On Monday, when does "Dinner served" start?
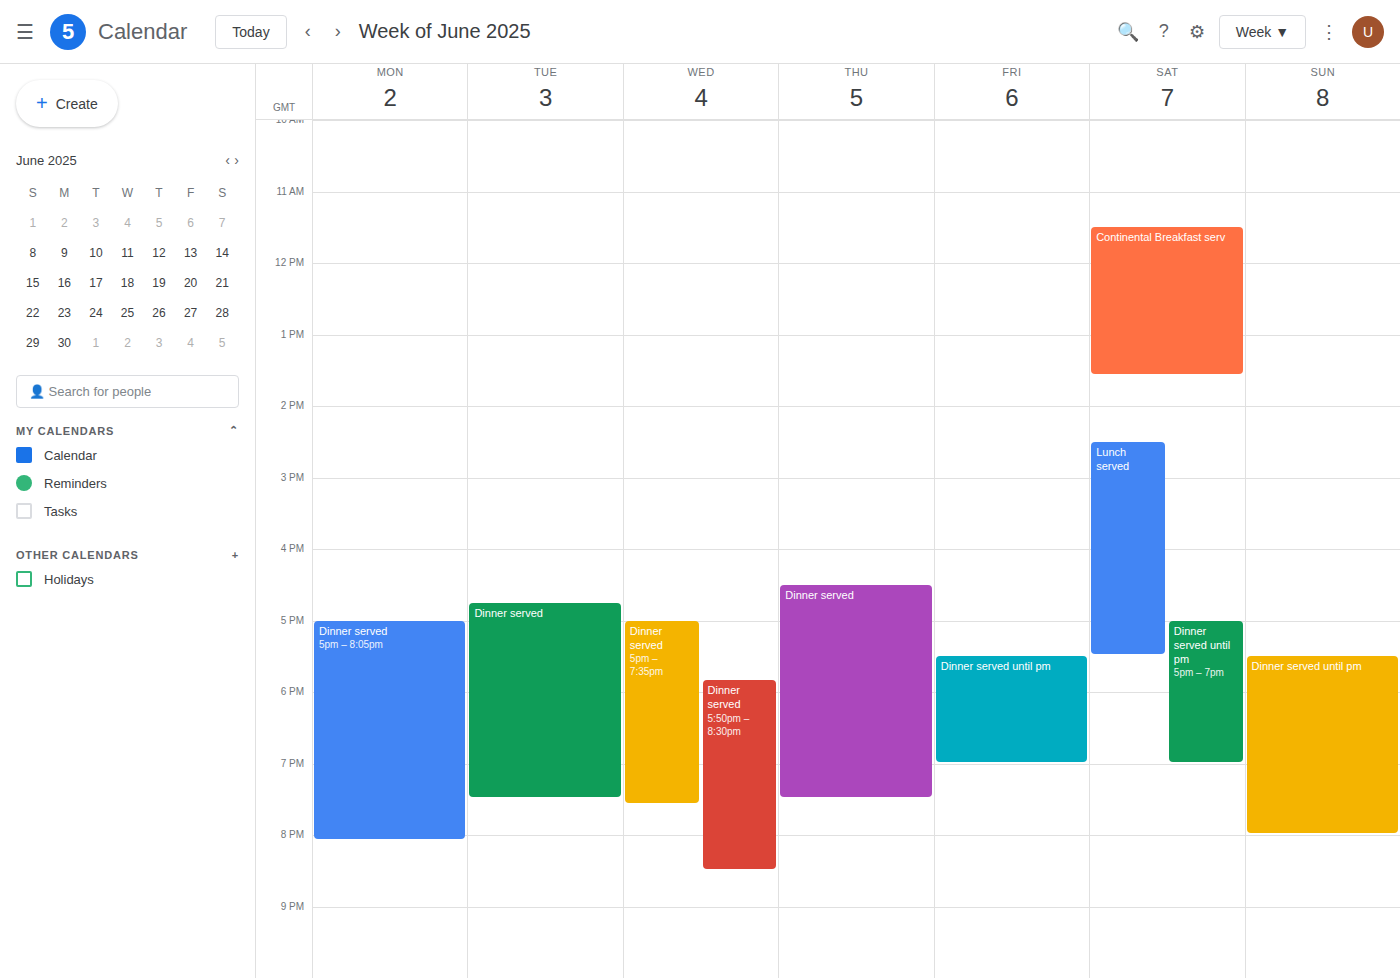
5:00 PM